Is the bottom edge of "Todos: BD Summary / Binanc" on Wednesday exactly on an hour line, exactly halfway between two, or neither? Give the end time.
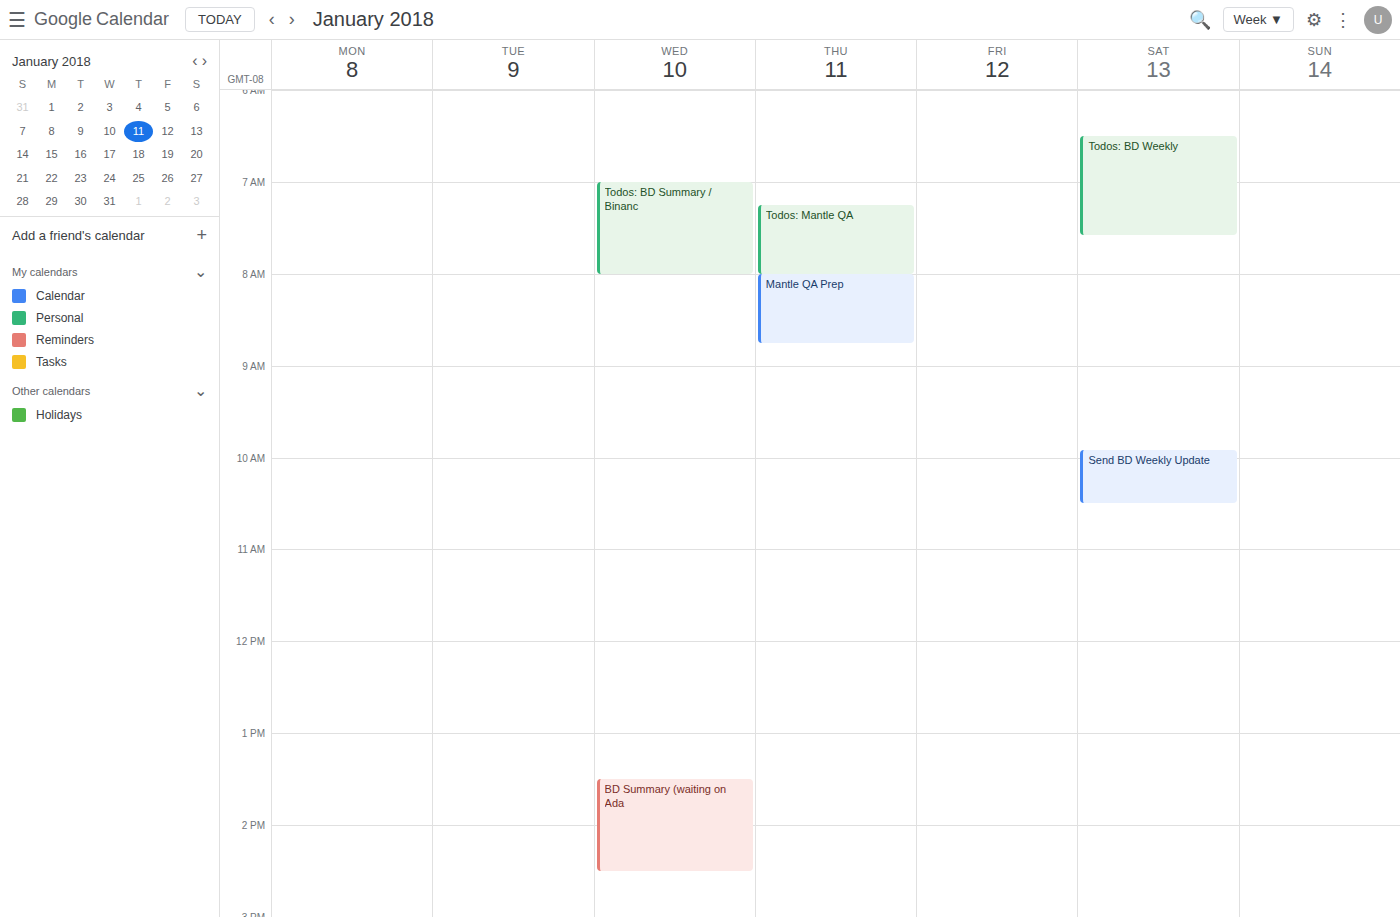
8:00 AM -- exactly on the 8 AM line.